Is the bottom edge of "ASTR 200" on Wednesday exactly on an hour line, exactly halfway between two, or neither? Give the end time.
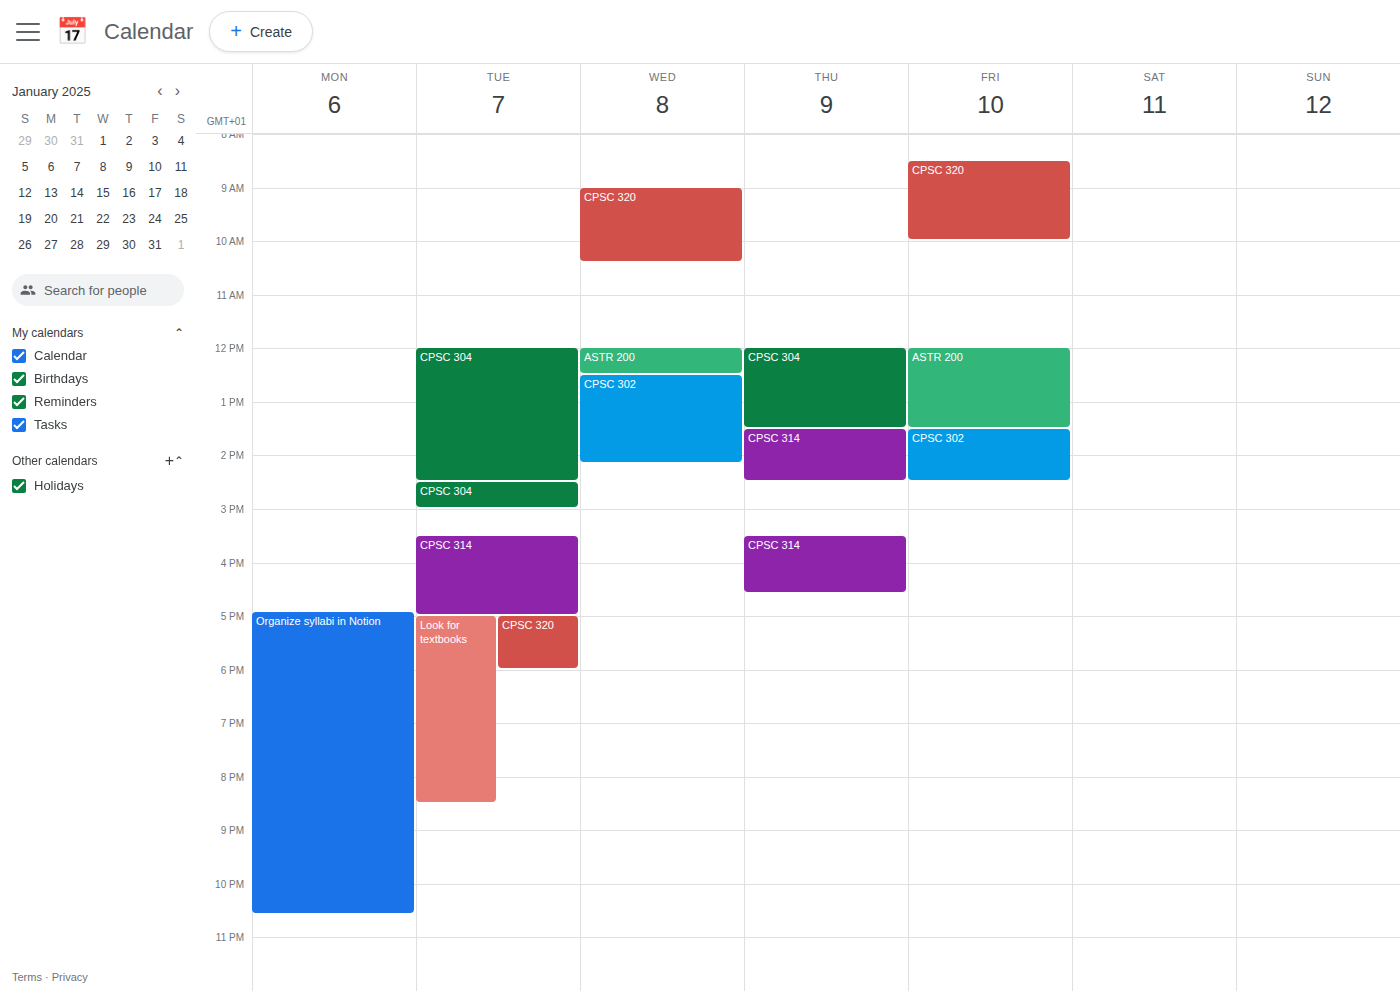
12:30 PM -- halfway between the 12 PM and 1 PM lines.